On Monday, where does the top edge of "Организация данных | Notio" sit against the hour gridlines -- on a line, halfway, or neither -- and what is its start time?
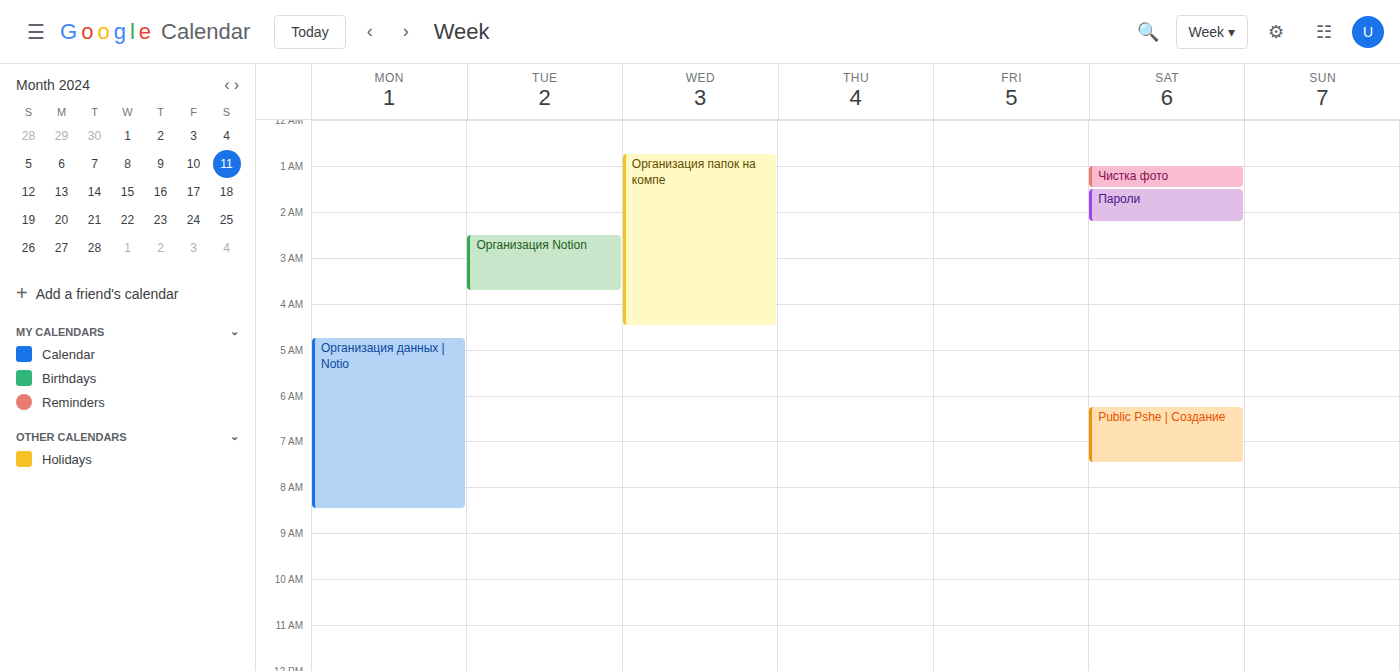
4:45 AM -- neither: three quarters of the way from the 4 AM line to the 5 AM line.